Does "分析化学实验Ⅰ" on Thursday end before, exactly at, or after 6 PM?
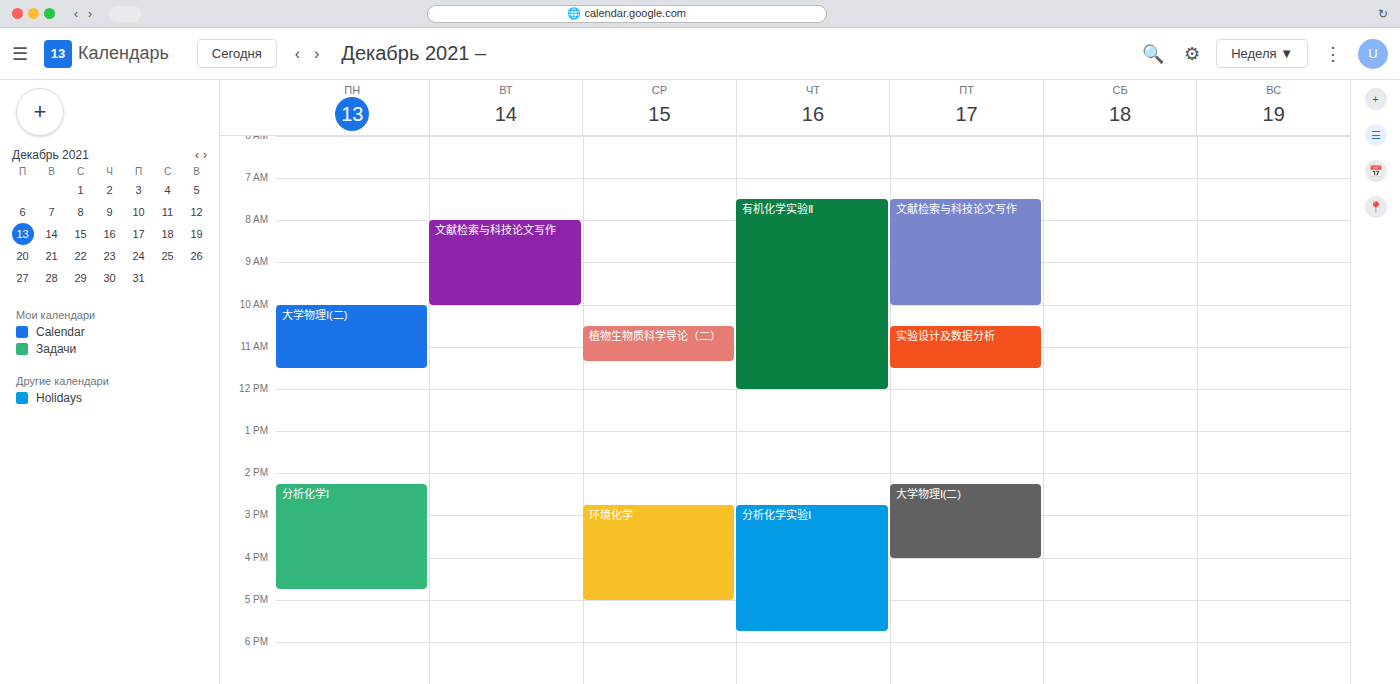
5:45 PM -- before 6 PM, 15 minutes above the 6 PM line.